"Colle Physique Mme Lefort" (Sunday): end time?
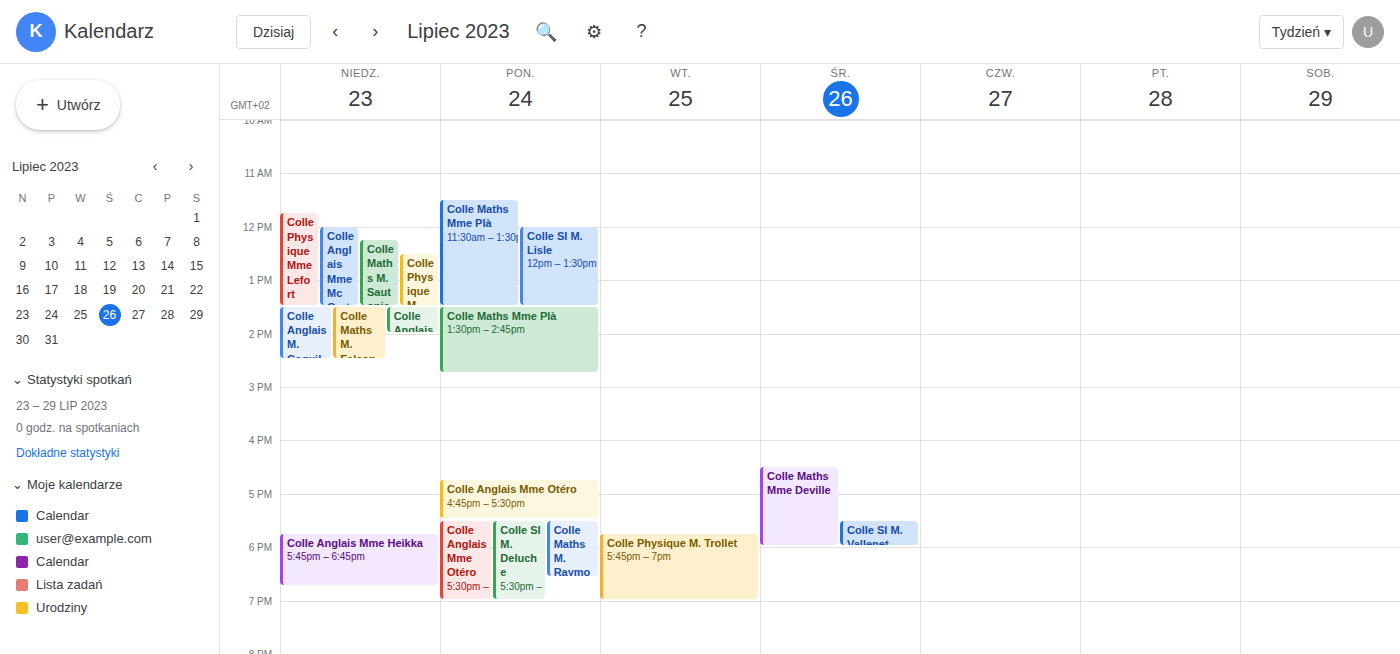
1:30 PM